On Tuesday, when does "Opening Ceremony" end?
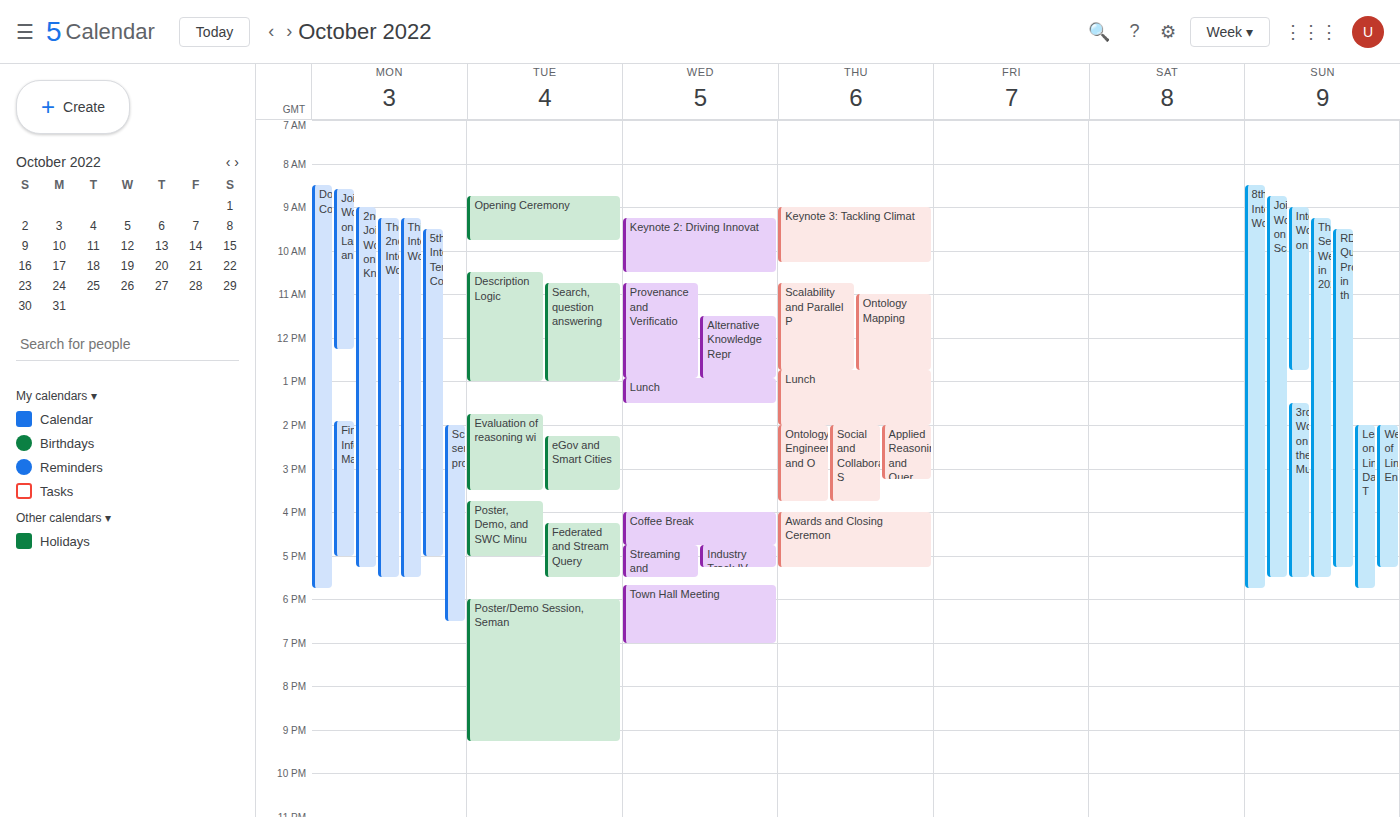
9:45 AM